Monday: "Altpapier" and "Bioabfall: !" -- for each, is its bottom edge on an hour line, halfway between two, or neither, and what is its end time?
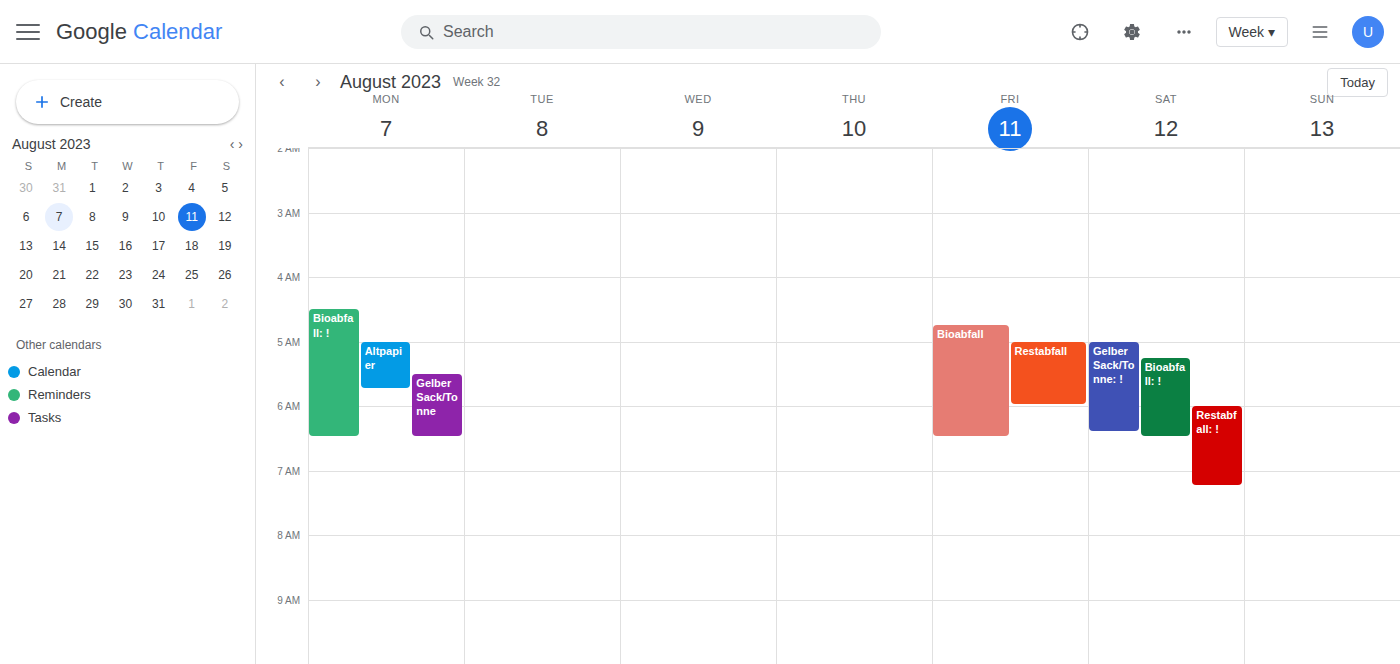
"Altpapier": 5:45 AM, neither: three quarters of the way from the 5 AM line to the 6 AM line. "Bioabfall: !": 6:30 AM, halfway between the 6 AM and 7 AM lines.